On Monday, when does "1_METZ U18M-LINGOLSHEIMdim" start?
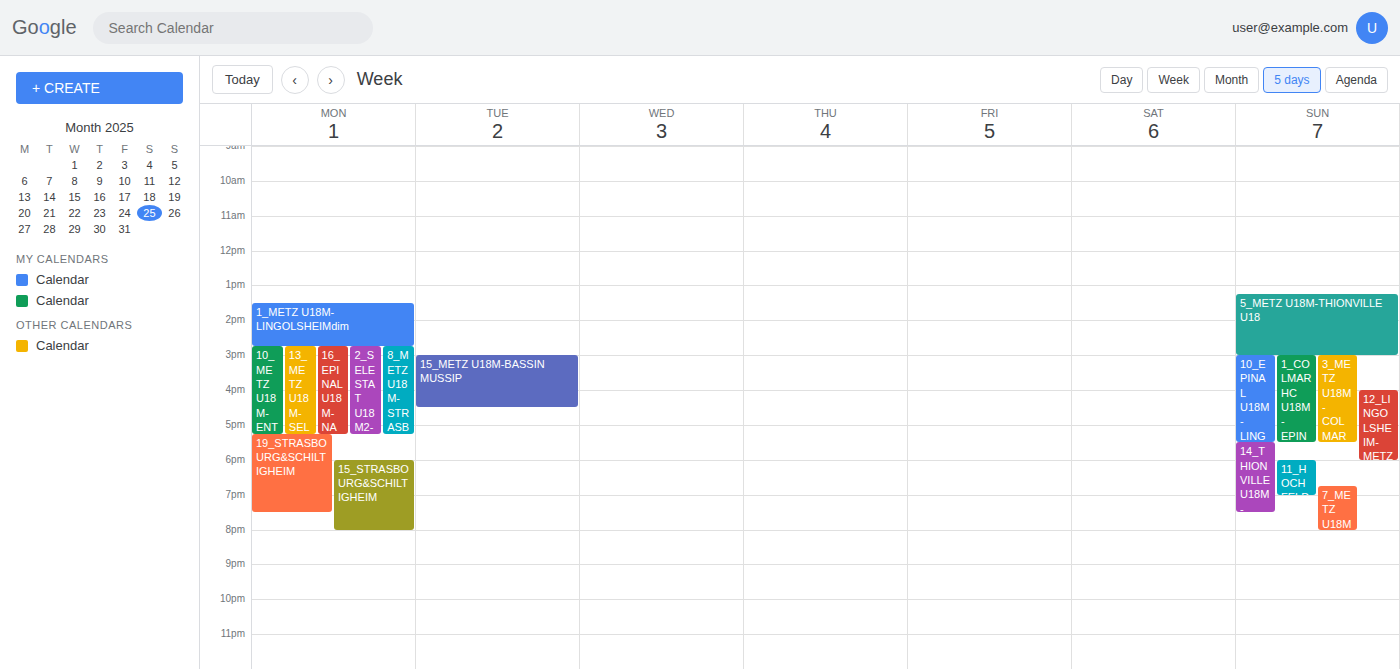
1:30 PM